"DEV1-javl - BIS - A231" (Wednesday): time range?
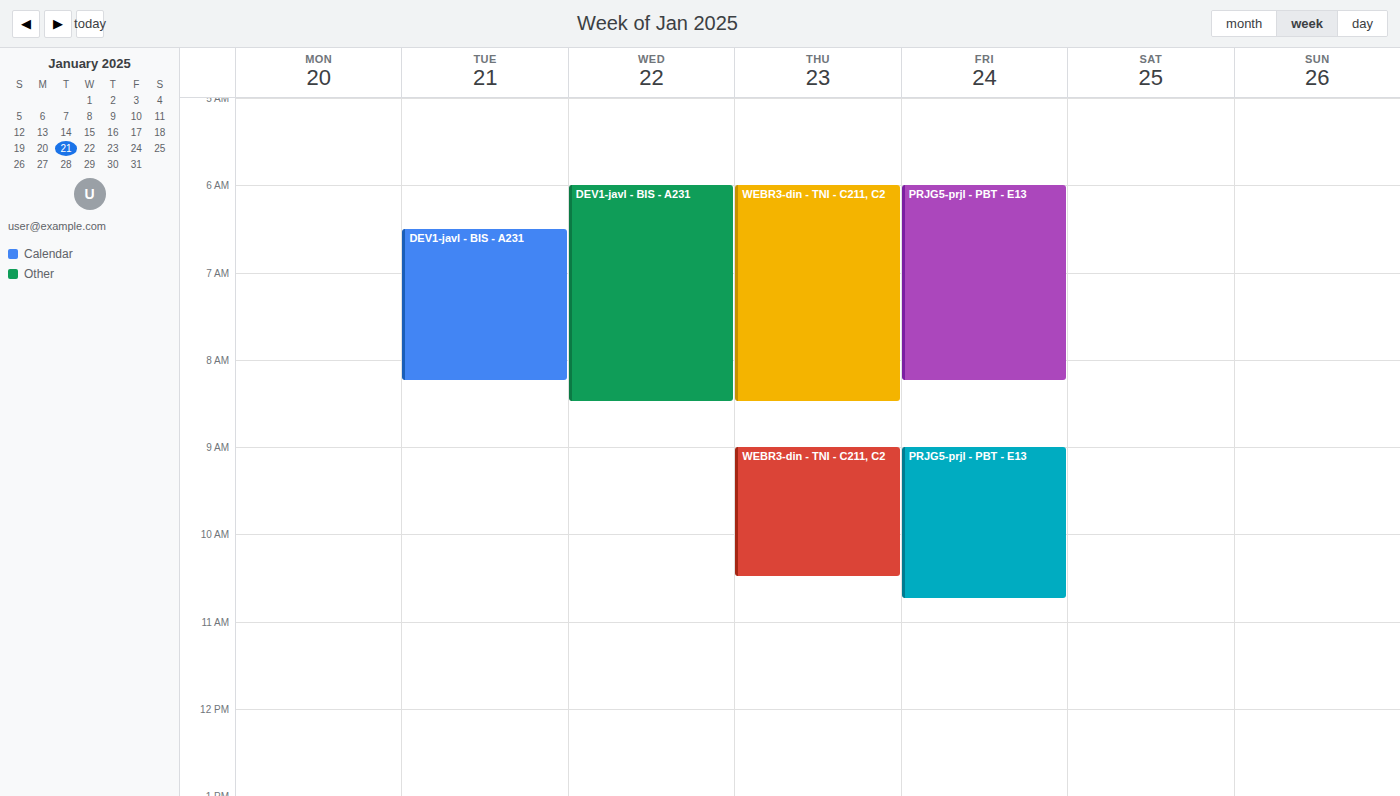
6:00 AM to 8:30 AM